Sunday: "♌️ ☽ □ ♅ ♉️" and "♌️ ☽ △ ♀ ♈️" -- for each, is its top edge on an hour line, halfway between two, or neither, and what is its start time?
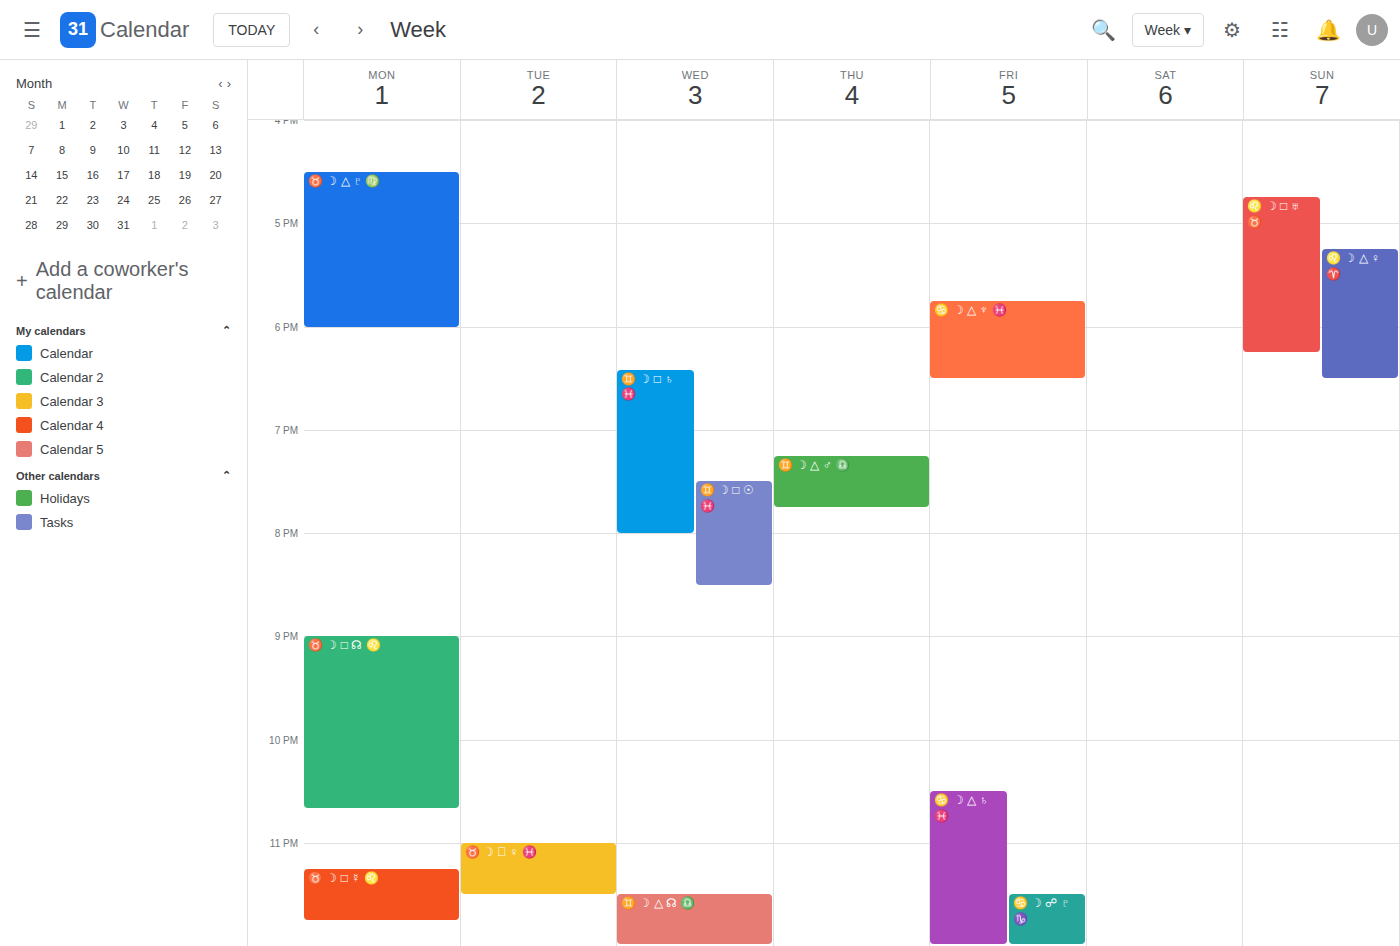
"♌️ ☽ □ ♅ ♉️": 4:45 PM, neither: three quarters of the way from the 4 PM line to the 5 PM line. "♌️ ☽ △ ♀ ♈️": 5:15 PM, neither: a quarter of the way from the 5 PM line to the 6 PM line.